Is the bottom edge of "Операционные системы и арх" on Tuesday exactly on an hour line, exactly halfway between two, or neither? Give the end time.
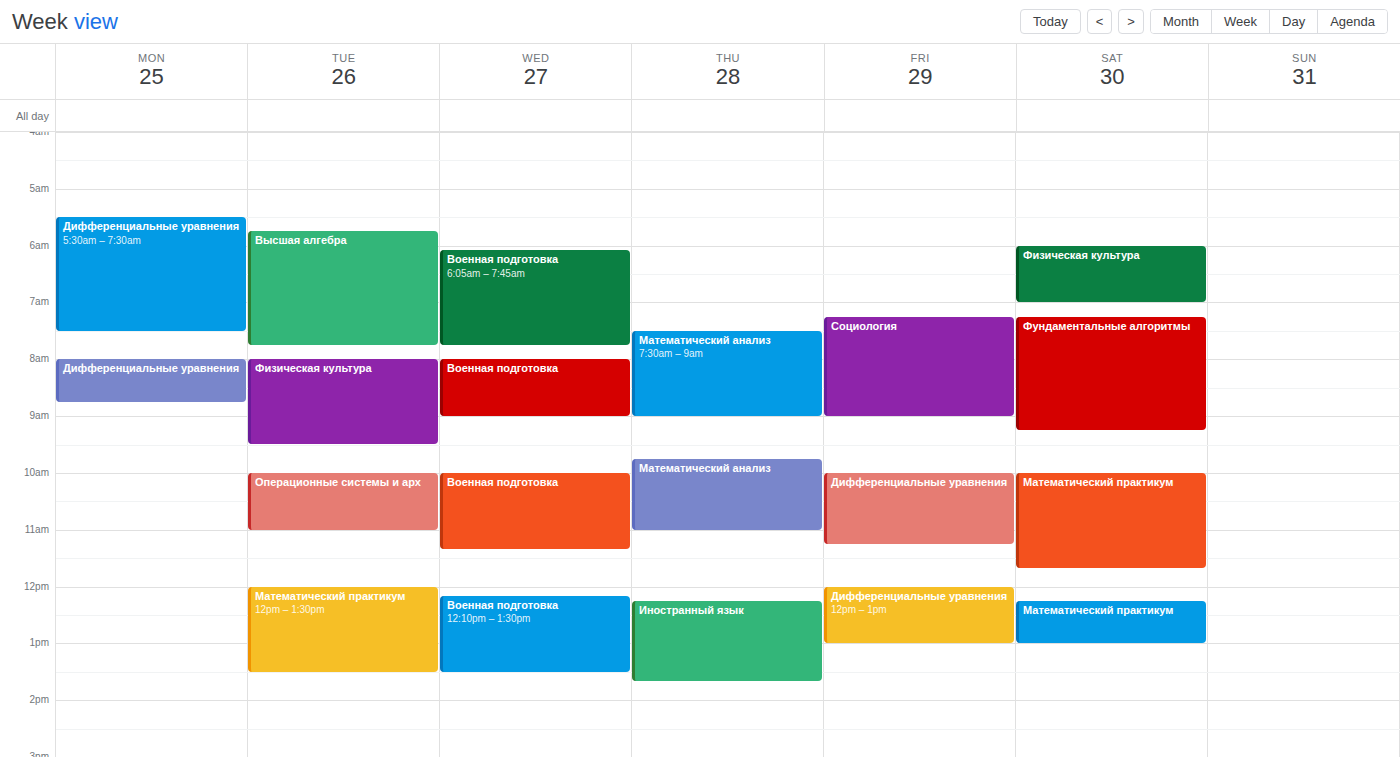
11:00 AM -- exactly on the 11 AM line.